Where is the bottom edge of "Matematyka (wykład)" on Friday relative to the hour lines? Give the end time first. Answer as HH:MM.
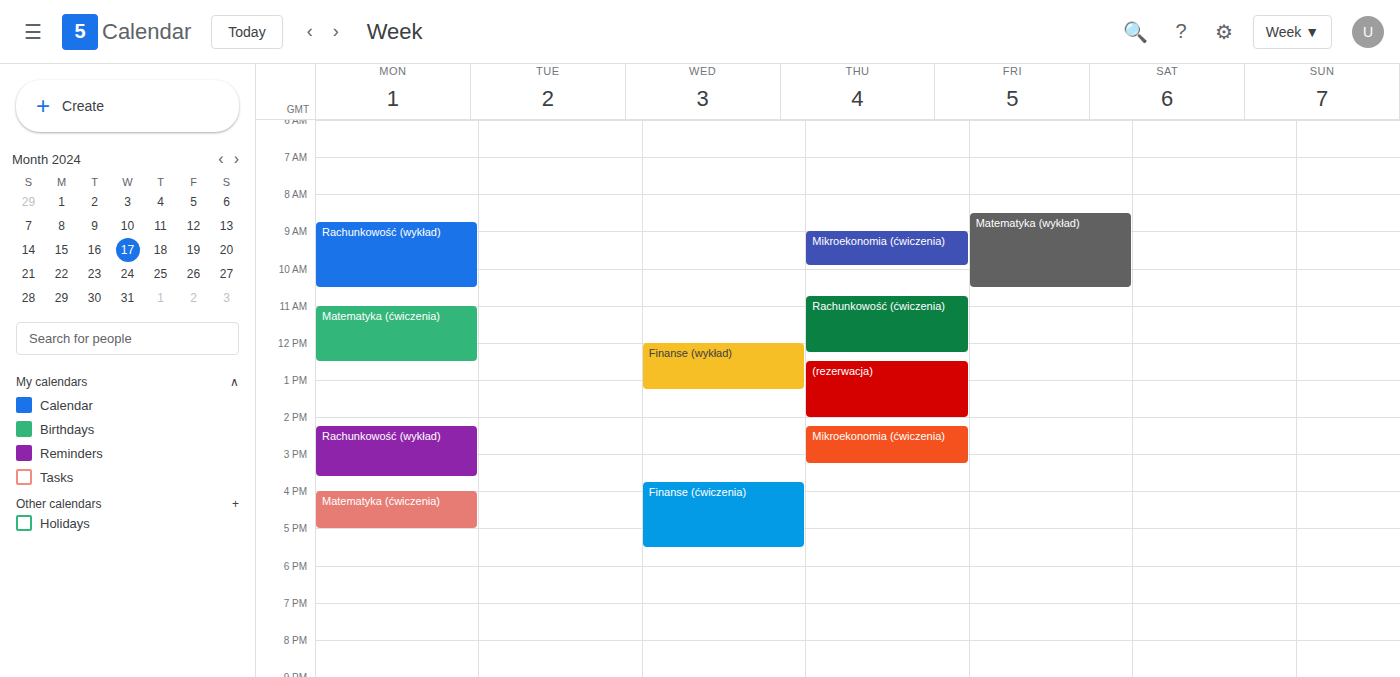
10:30 -- halfway between the 10:00 and 11:00 lines.